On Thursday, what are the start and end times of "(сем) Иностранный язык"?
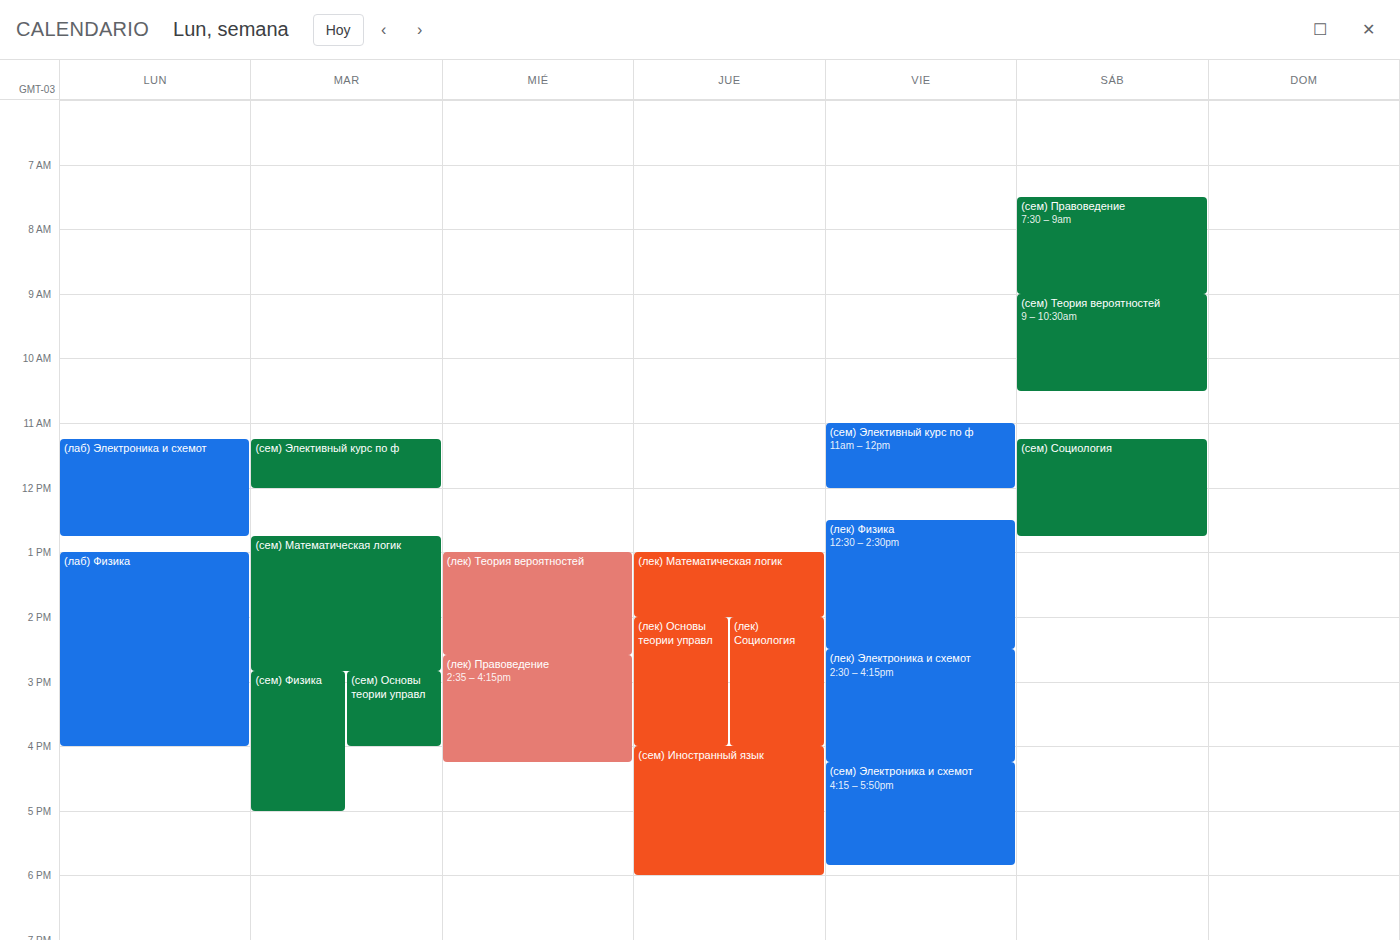
4:00 PM to 6:00 PM